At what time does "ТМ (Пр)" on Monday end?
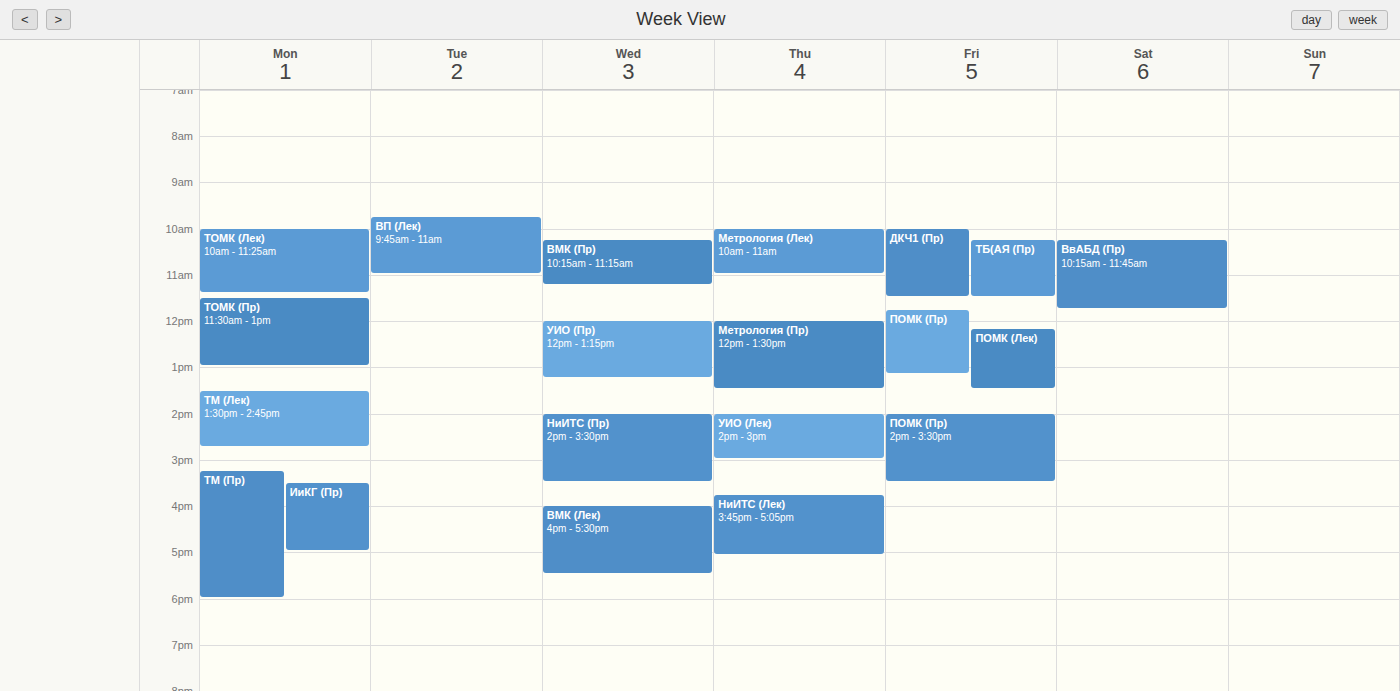
18:00